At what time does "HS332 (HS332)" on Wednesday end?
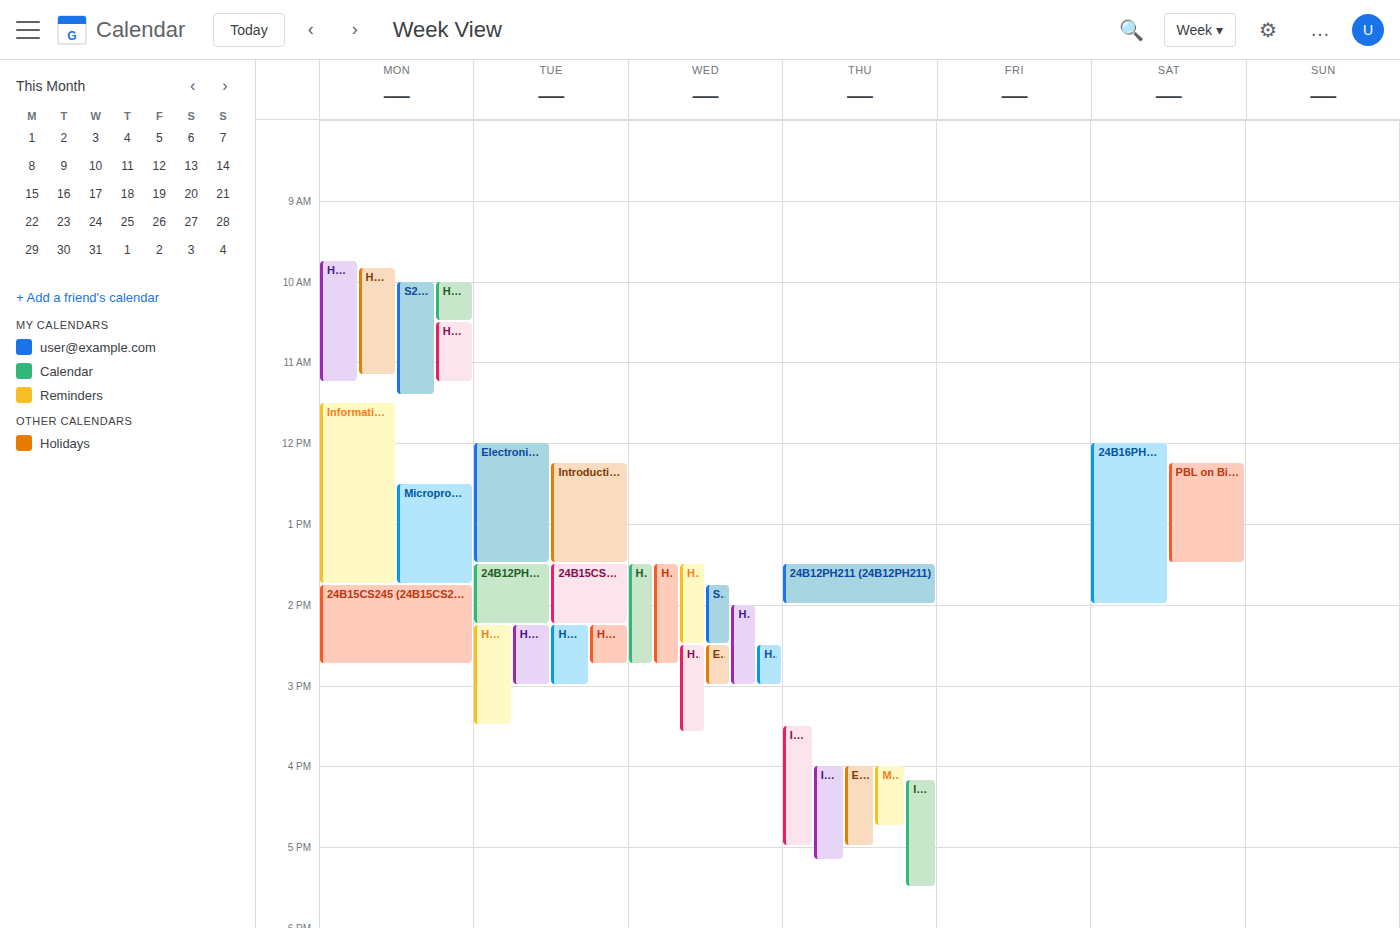
3:35 PM